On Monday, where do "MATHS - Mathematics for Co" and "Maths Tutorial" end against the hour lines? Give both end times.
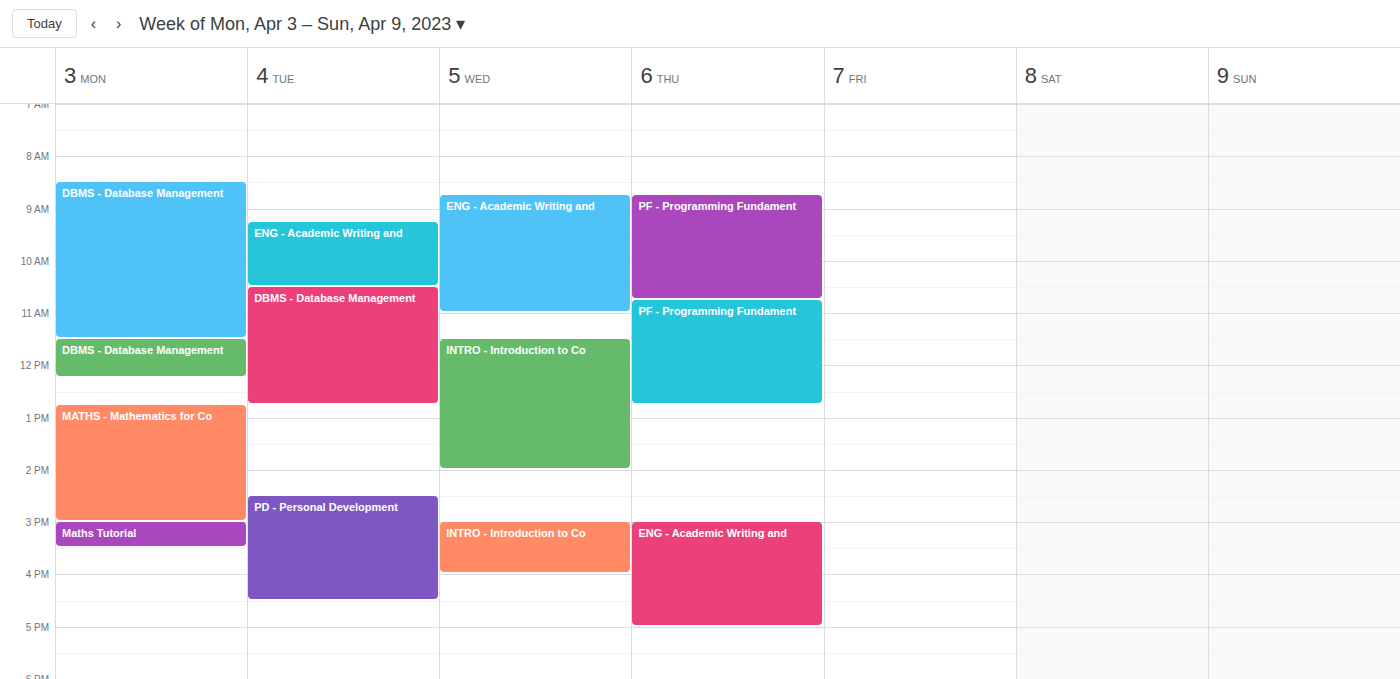
"MATHS - Mathematics for Co": 3:00 PM, exactly on the 3 PM line. "Maths Tutorial": 3:30 PM, halfway between the 3 PM and 4 PM lines.